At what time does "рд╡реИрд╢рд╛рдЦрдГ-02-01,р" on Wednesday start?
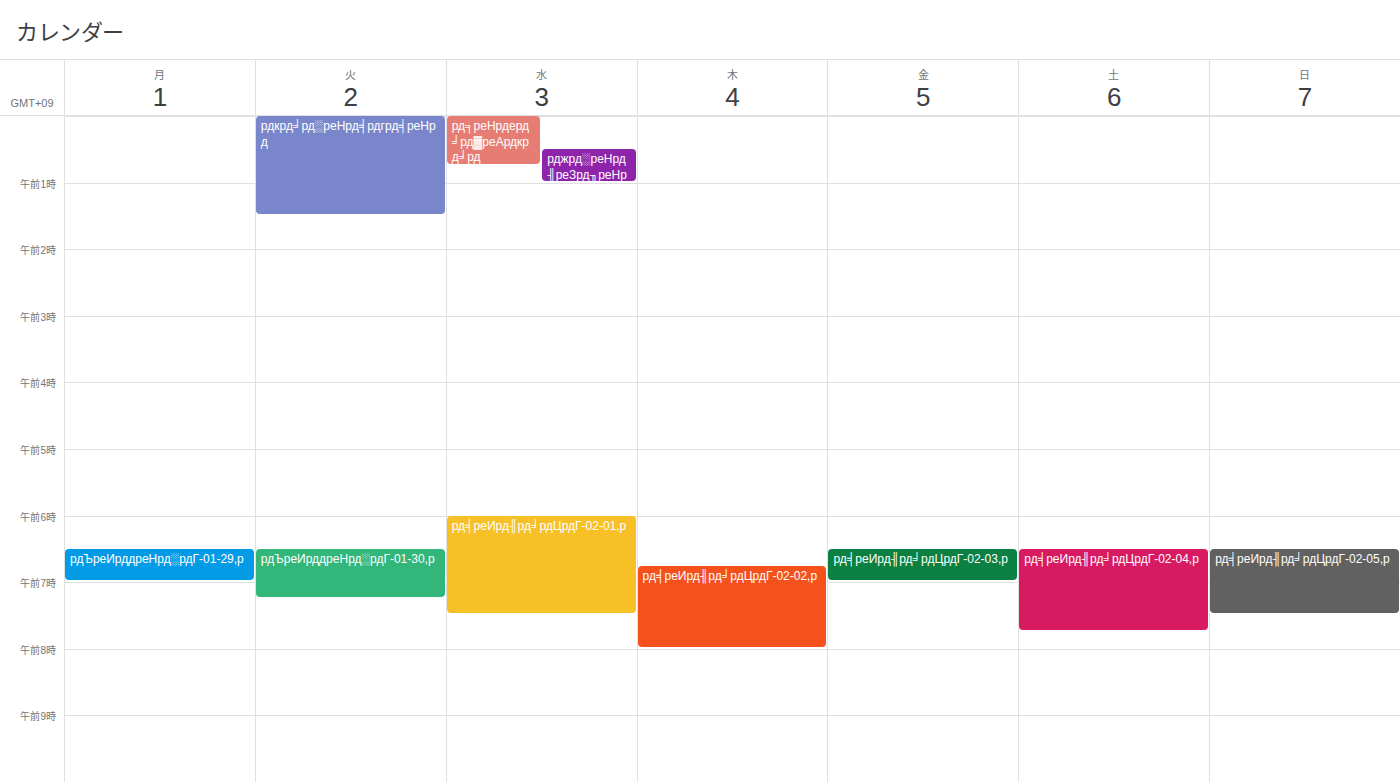
6:00 AM